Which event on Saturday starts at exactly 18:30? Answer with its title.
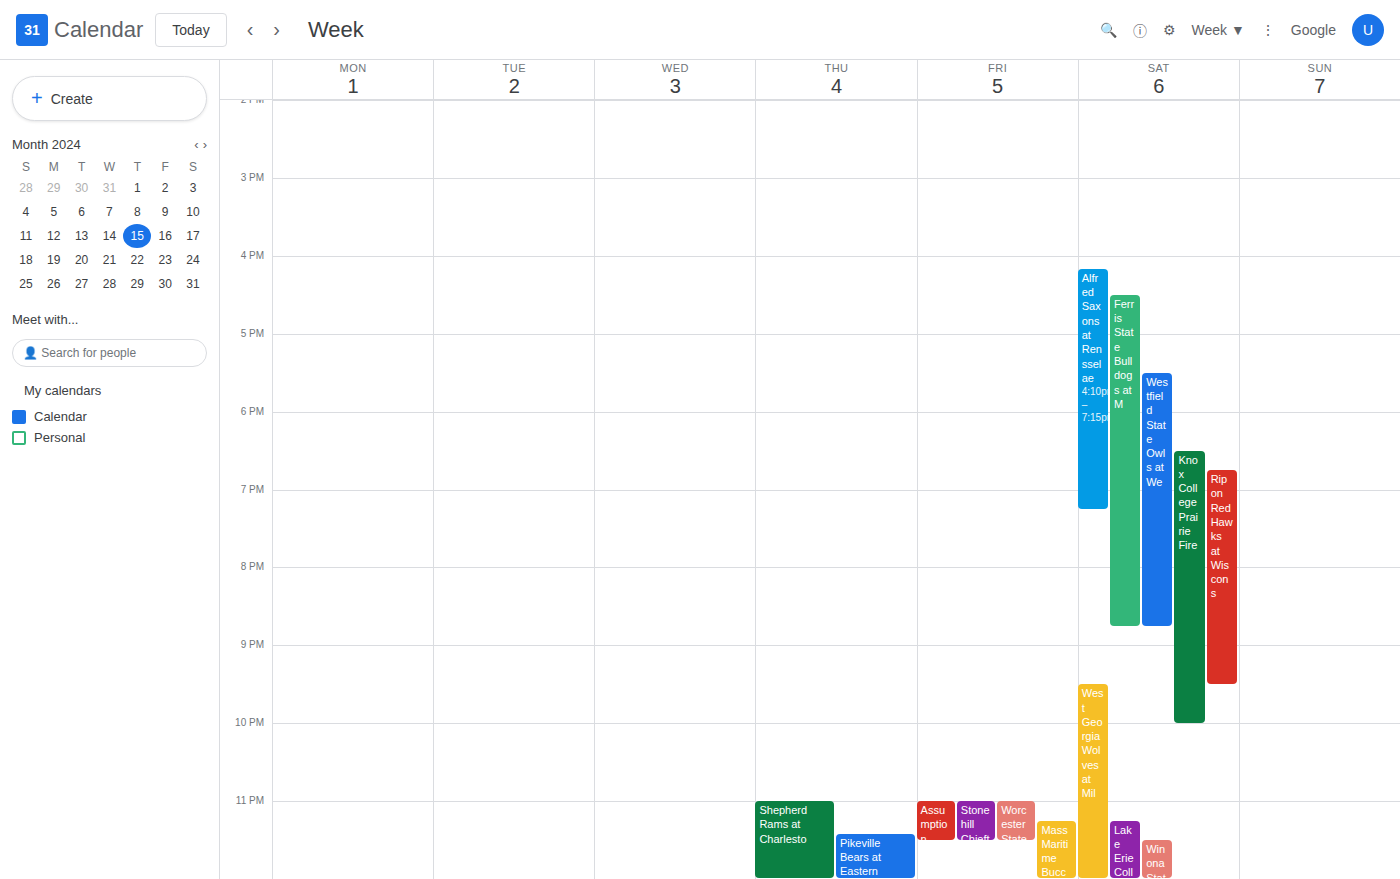
"Knox College Prairie Fire"